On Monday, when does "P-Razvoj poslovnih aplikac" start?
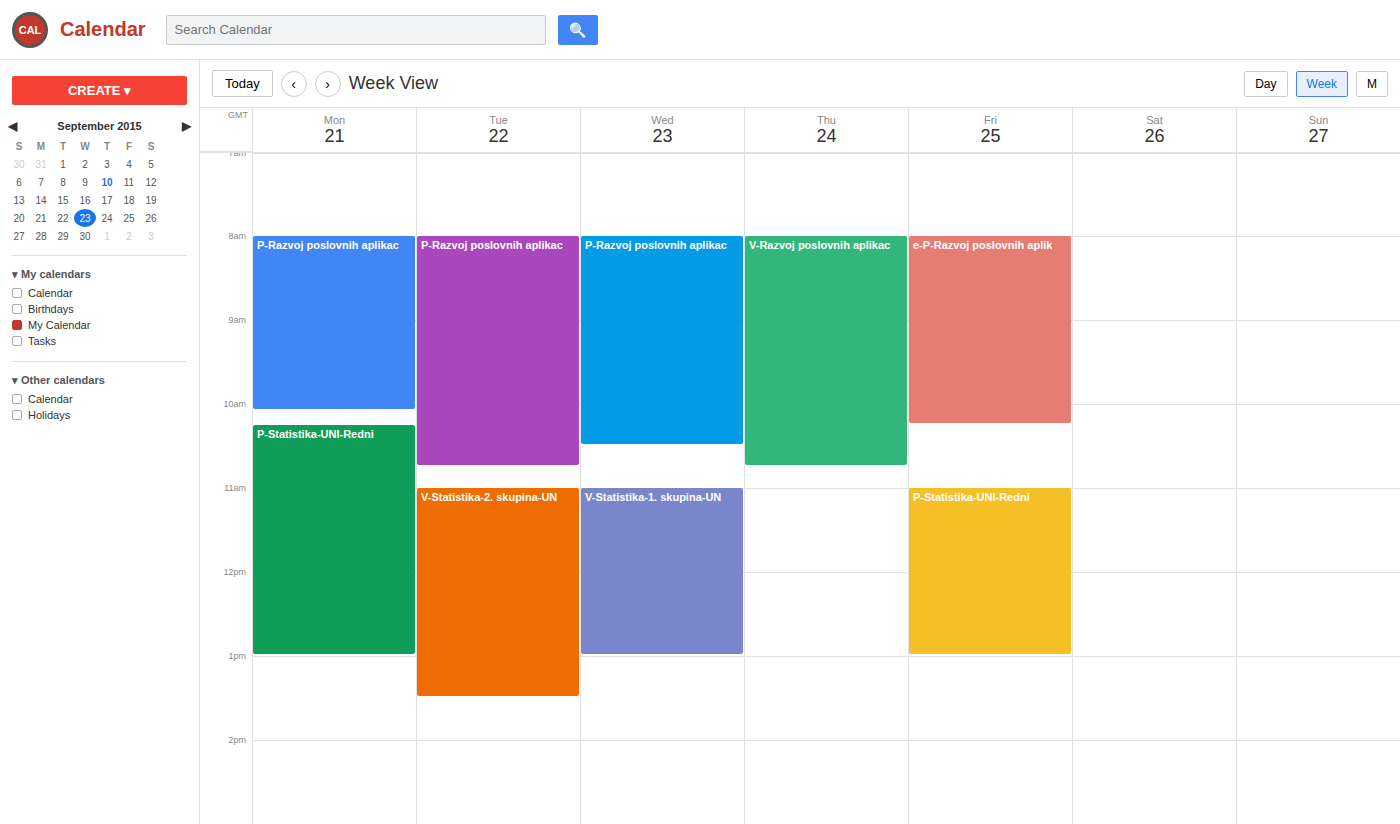
08:00